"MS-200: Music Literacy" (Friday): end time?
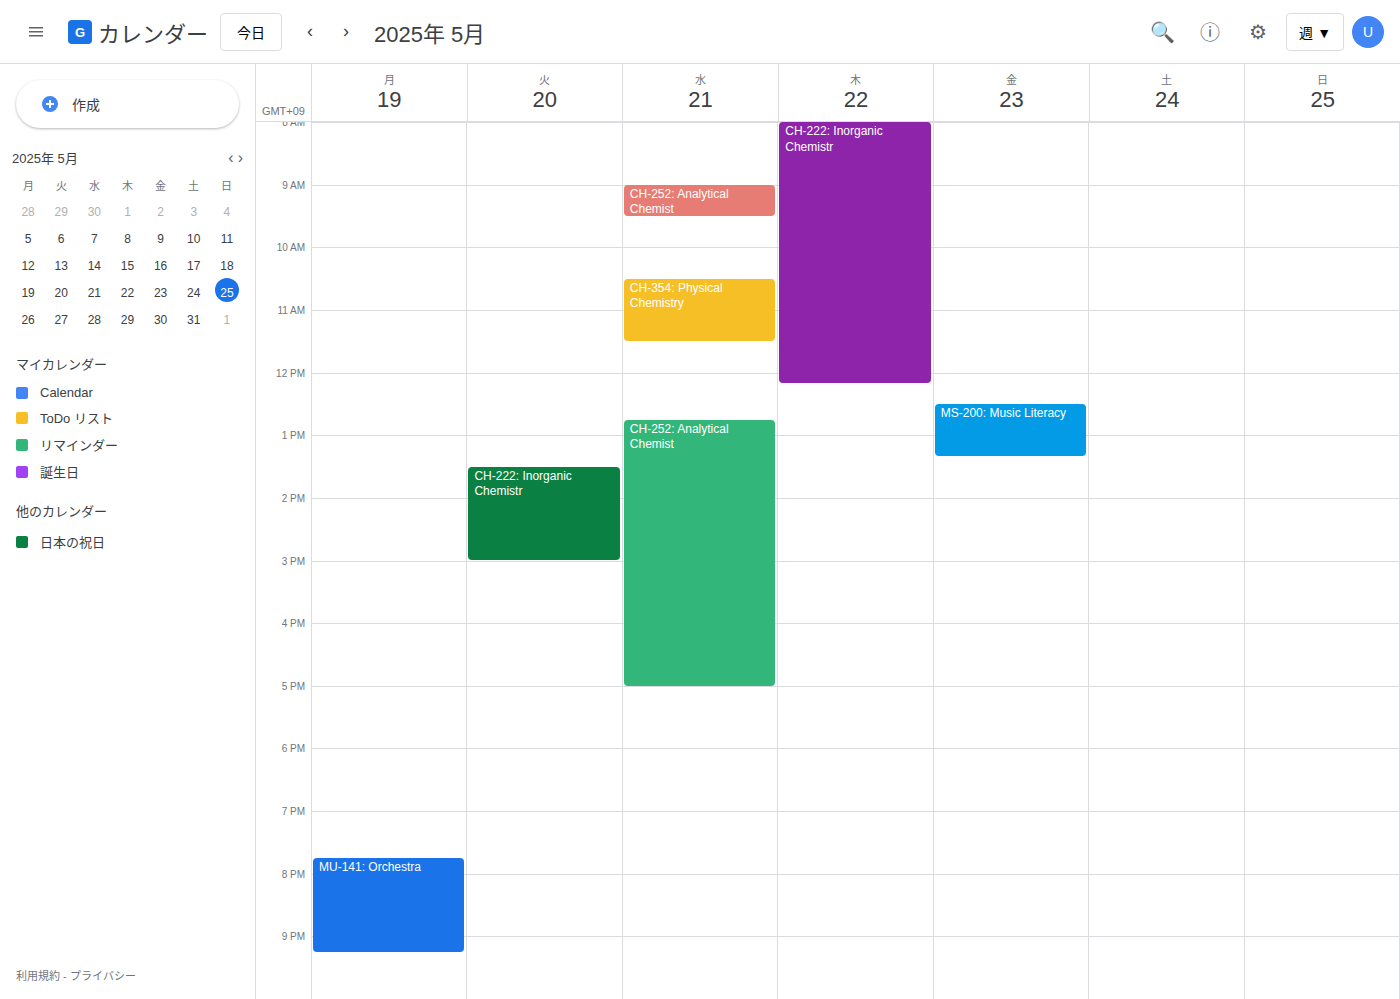
1:20 PM